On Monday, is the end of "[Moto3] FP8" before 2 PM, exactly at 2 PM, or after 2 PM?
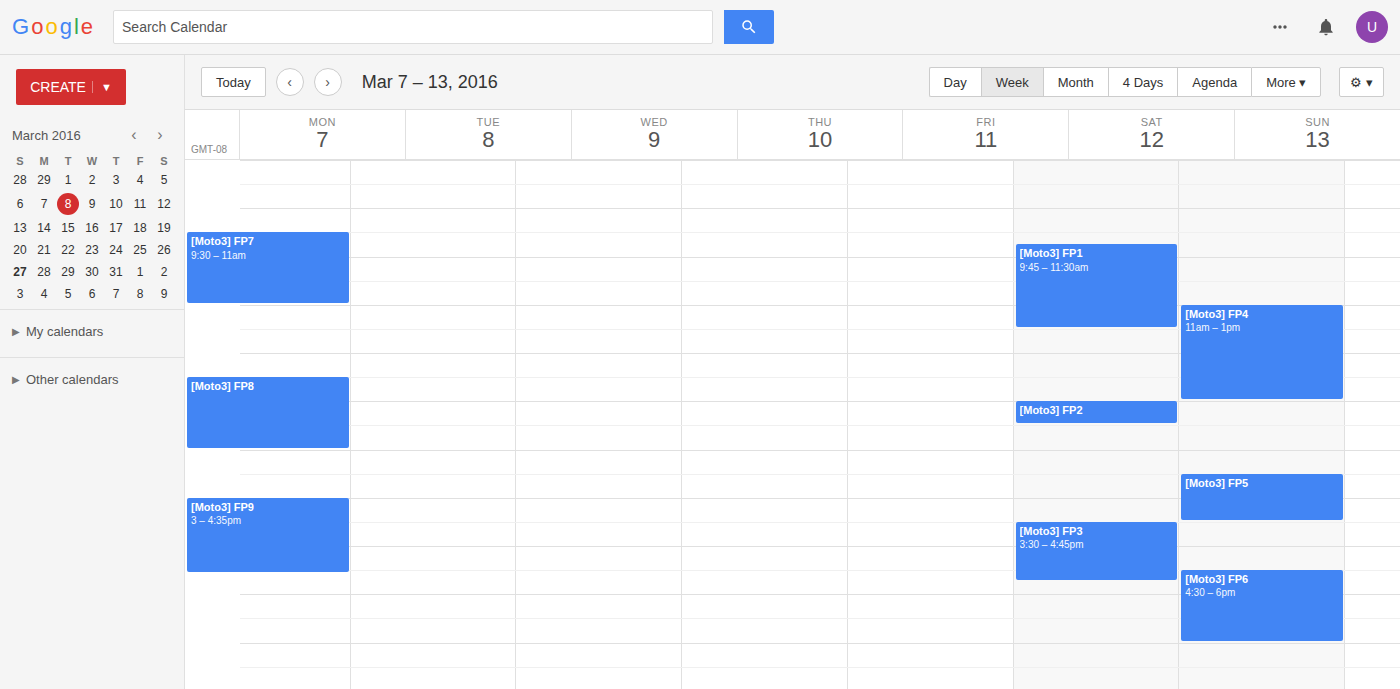
2:00 PM -- exactly at 2 PM, on the 2 PM line.